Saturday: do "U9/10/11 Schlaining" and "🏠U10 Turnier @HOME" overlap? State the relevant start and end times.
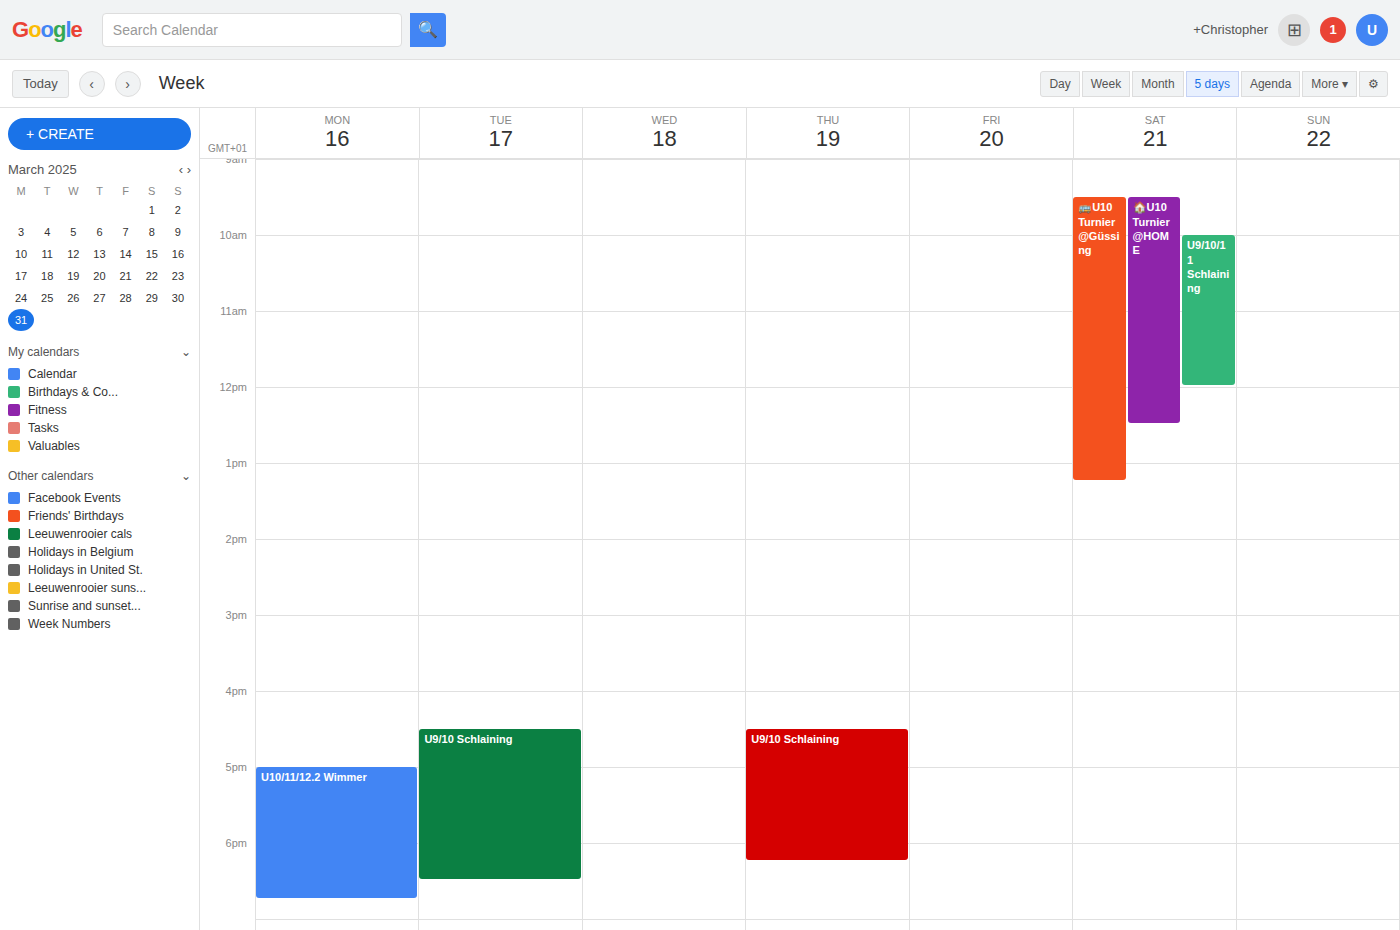
"U9/10/11 Schlaining" runs 10:00 AM to 12:00 PM, inside "🏠U10 Turnier @HOME" -- they overlap.